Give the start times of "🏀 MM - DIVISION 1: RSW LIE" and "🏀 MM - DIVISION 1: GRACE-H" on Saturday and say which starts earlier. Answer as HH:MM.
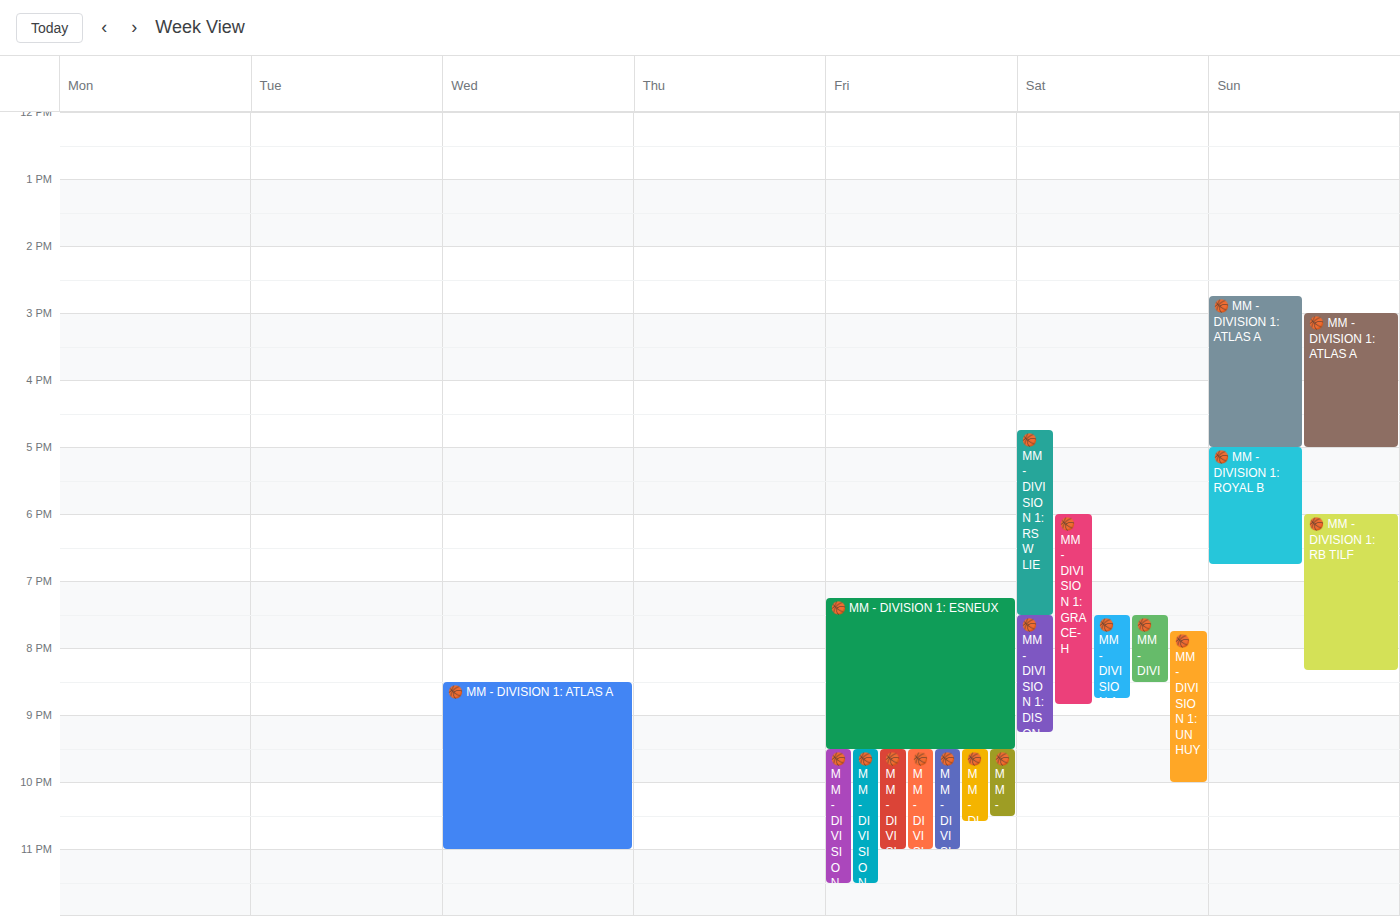
"🏀 MM - DIVISION 1: RSW LIE" 16:45; "🏀 MM - DIVISION 1: GRACE-H" 18:00.